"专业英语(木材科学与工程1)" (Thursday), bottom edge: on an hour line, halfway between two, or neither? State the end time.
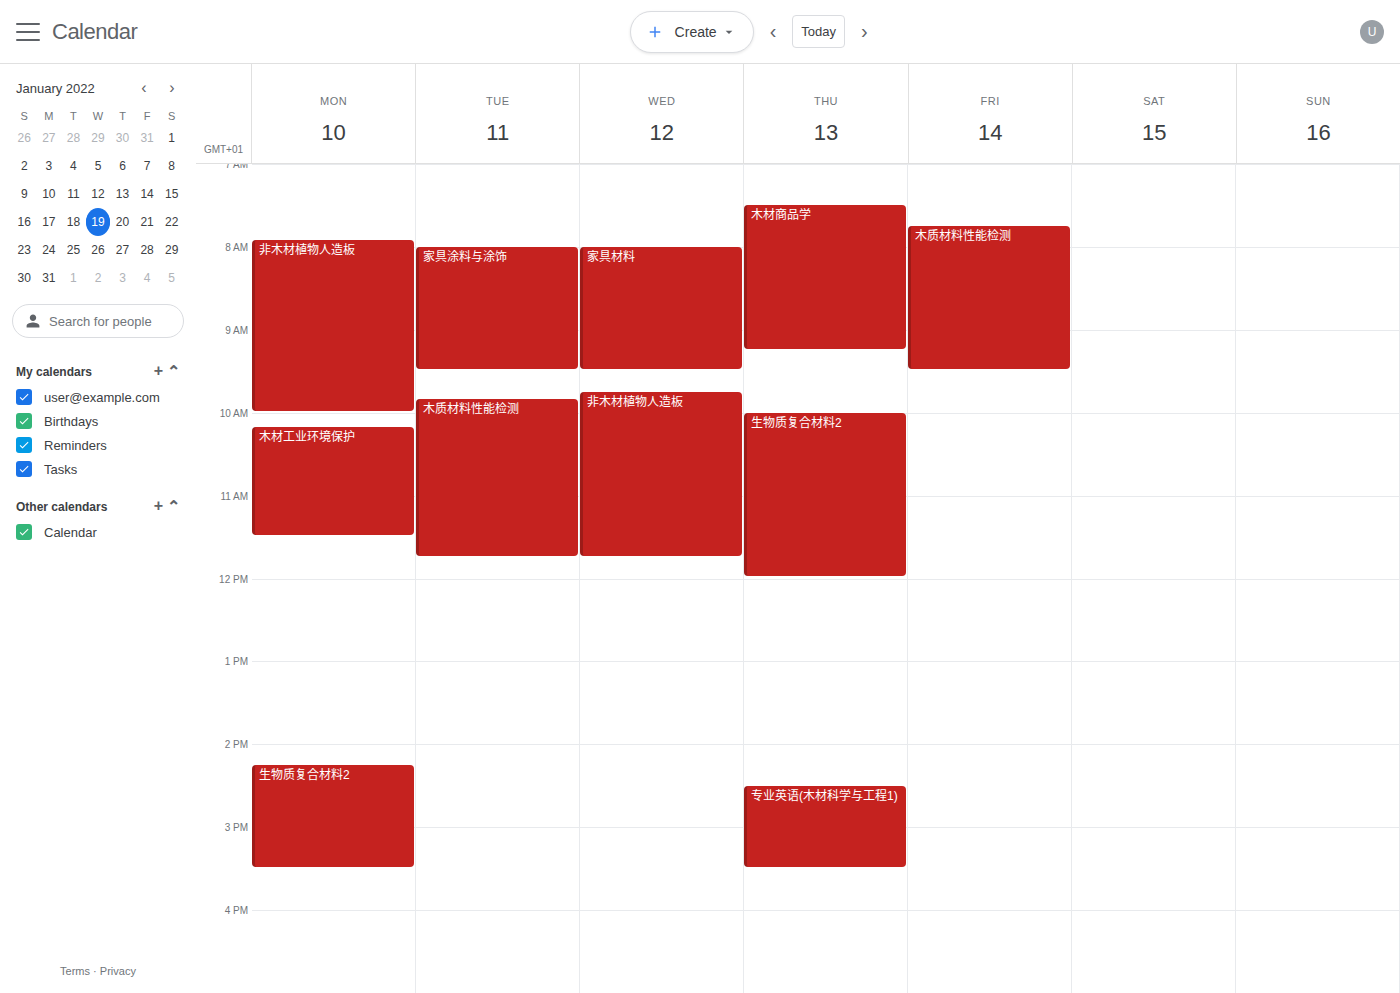
3:30 PM -- halfway between the 3 PM and 4 PM lines.